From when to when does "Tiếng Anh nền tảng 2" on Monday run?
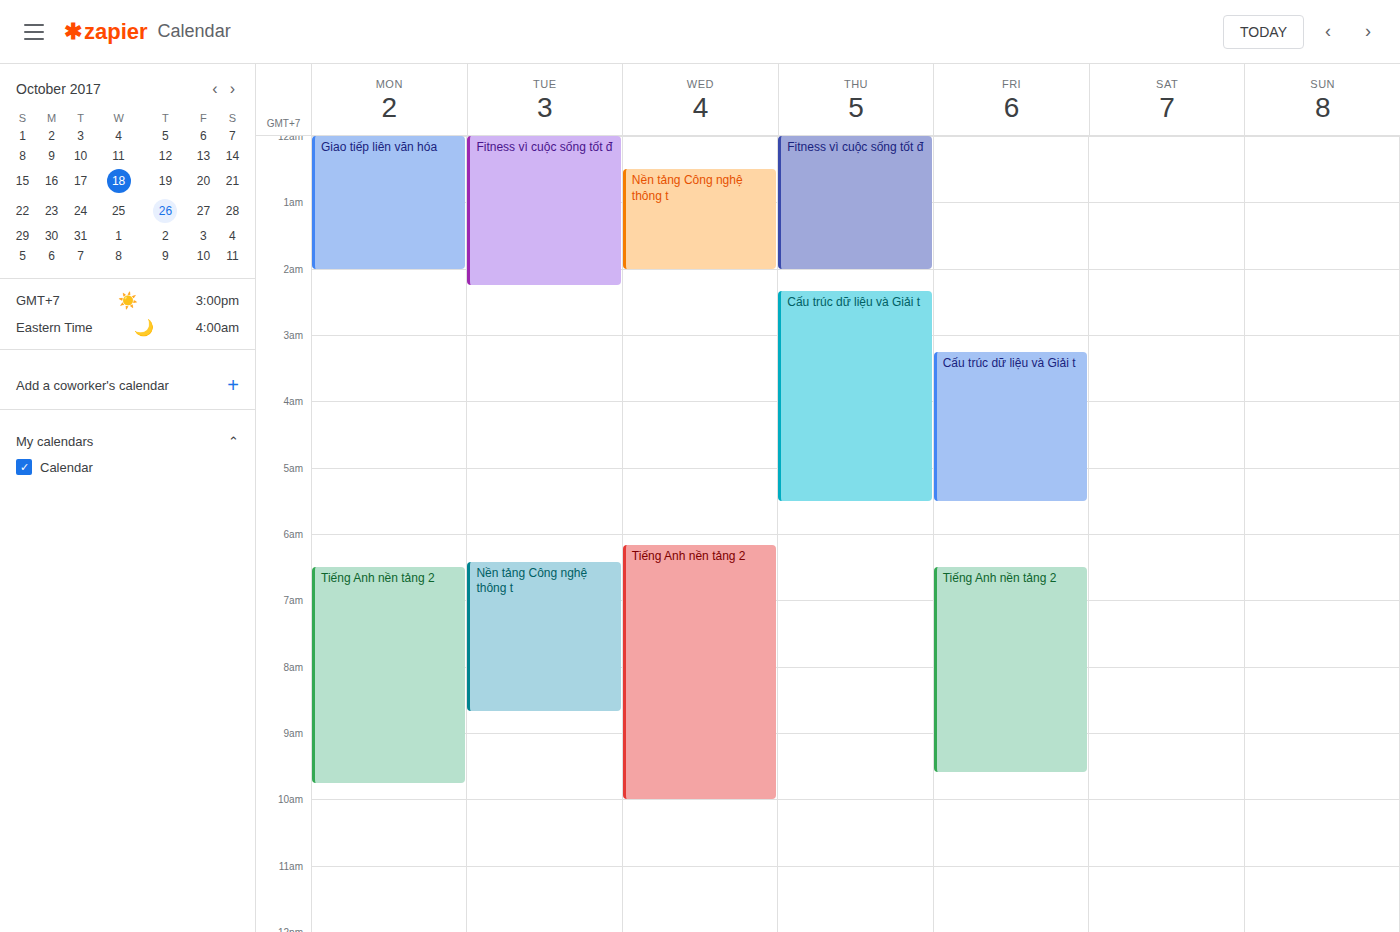
6:30 AM to 9:45 AM